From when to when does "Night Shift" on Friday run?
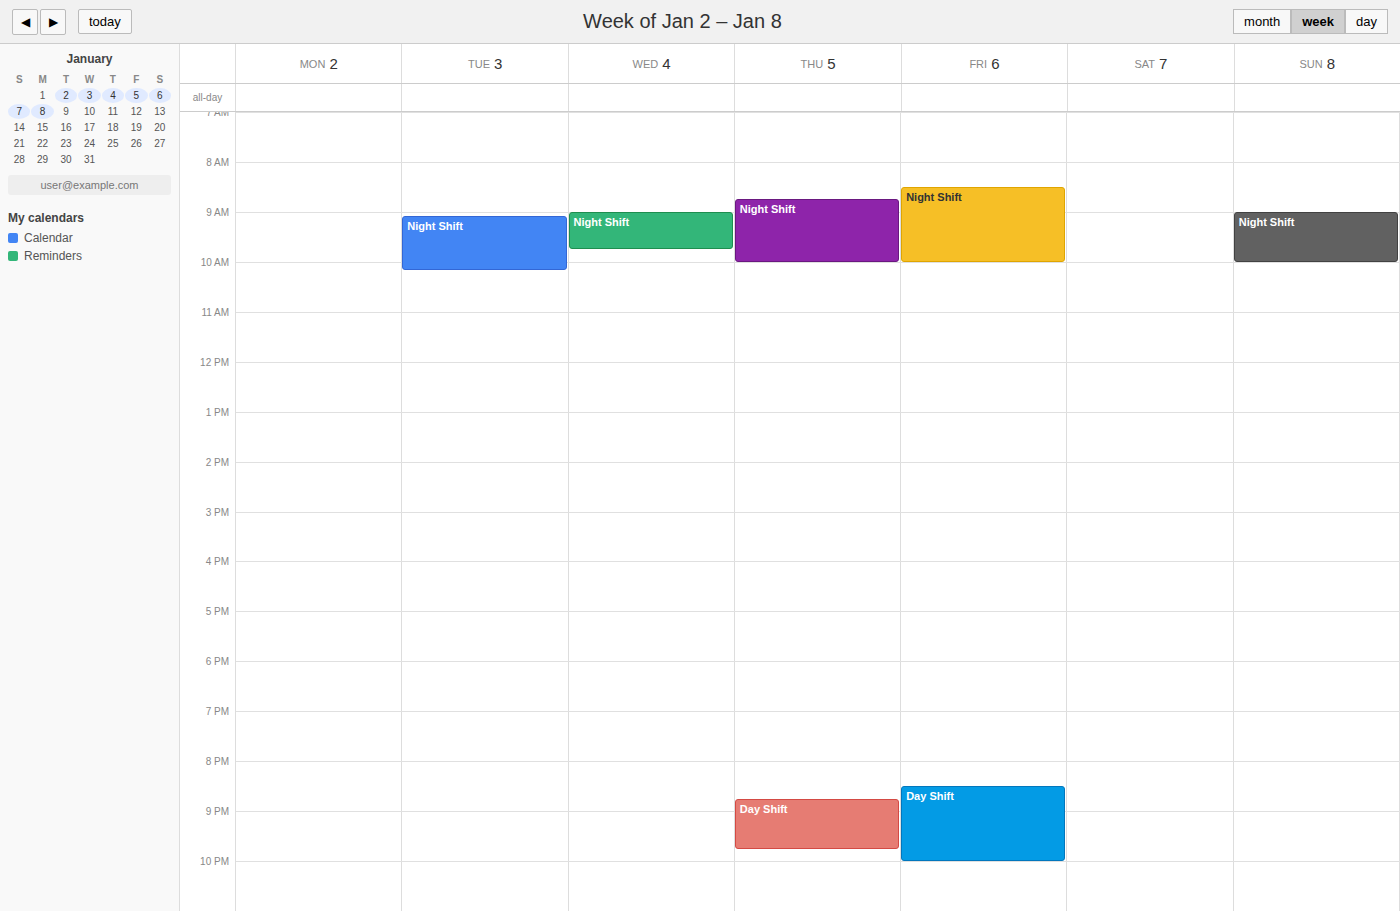
8:30 AM to 10:00 AM